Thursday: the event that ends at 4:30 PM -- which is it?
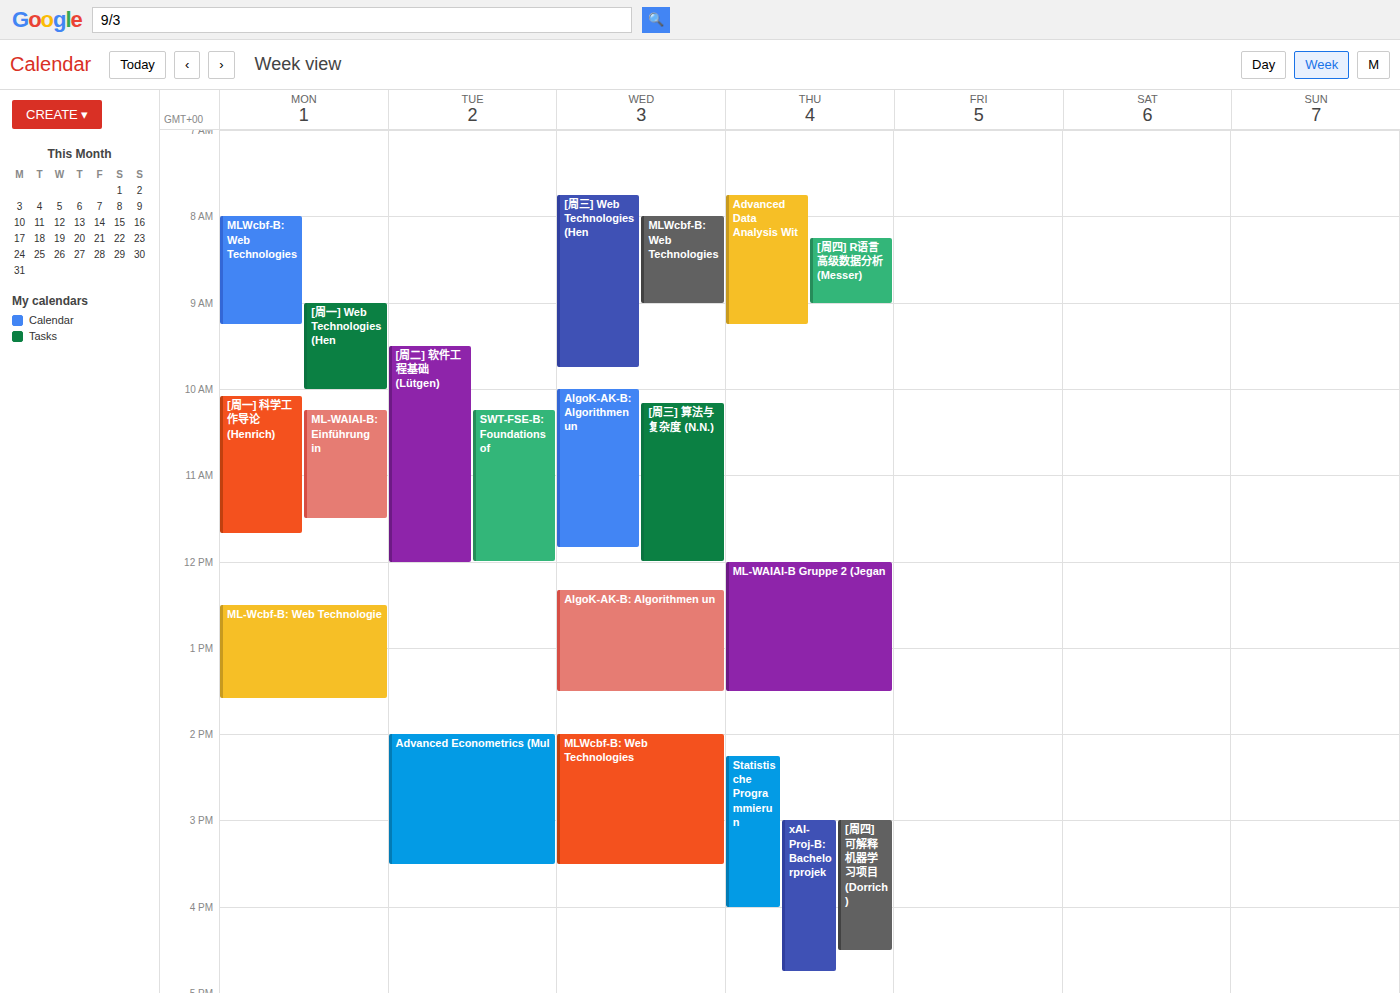
"[周四] 可解释机器学习项目 (Dorrich)"